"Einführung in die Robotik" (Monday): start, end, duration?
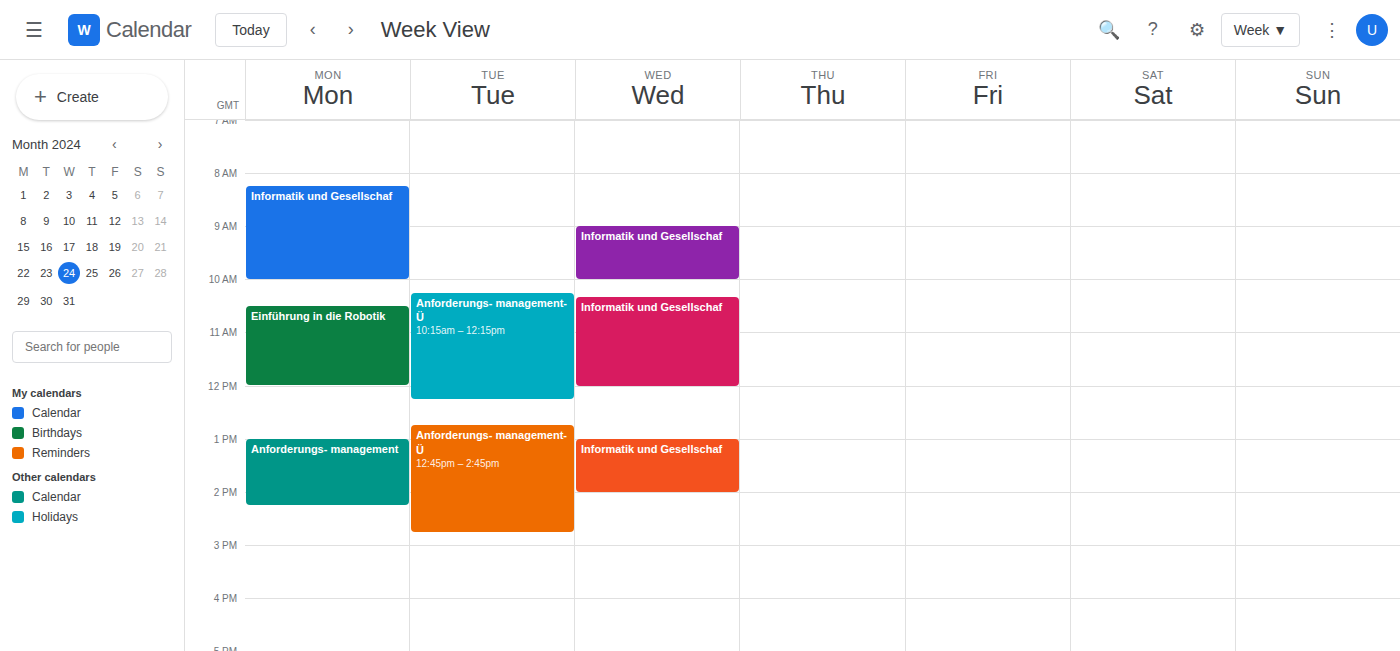
10:30 AM to 12:00 PM, 1 hour 30 minutes